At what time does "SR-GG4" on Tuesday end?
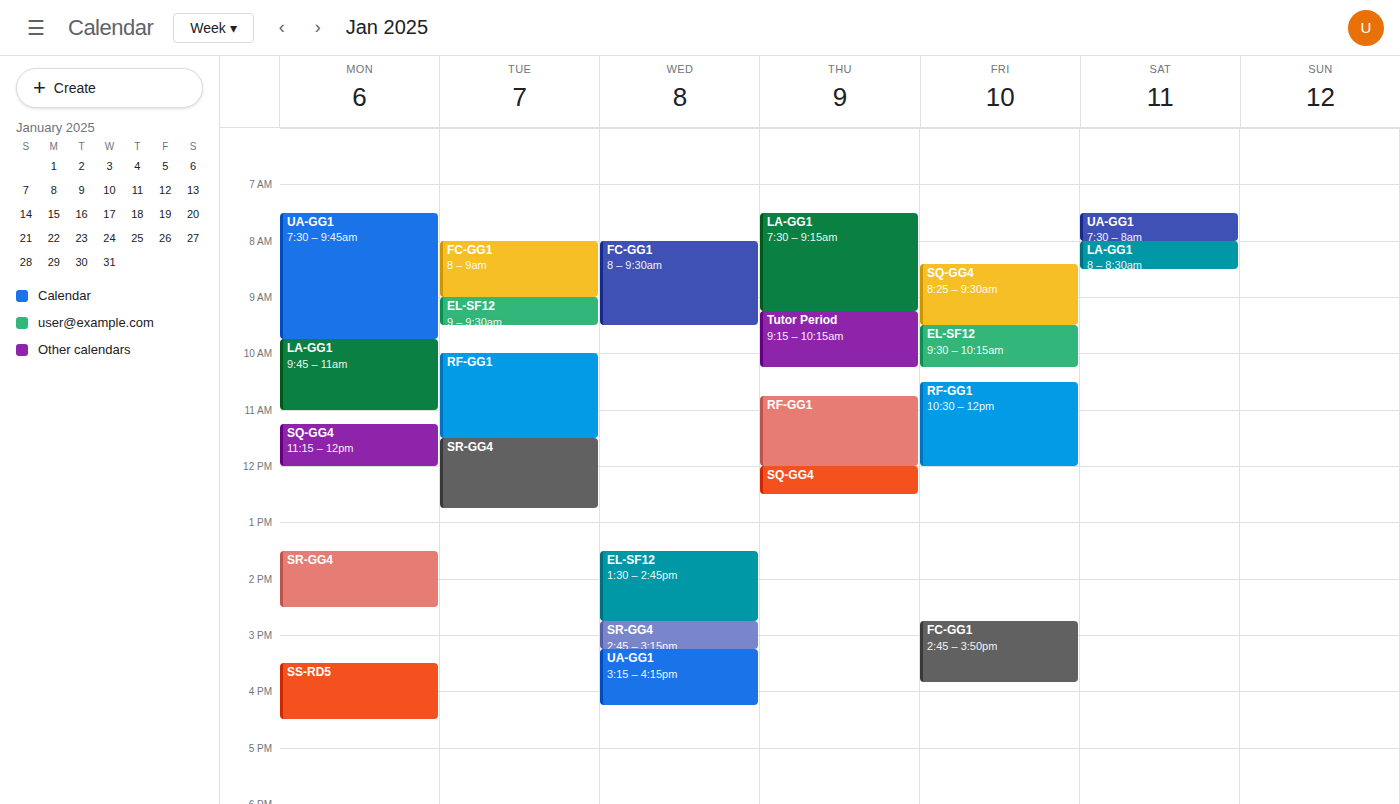
12:45 PM